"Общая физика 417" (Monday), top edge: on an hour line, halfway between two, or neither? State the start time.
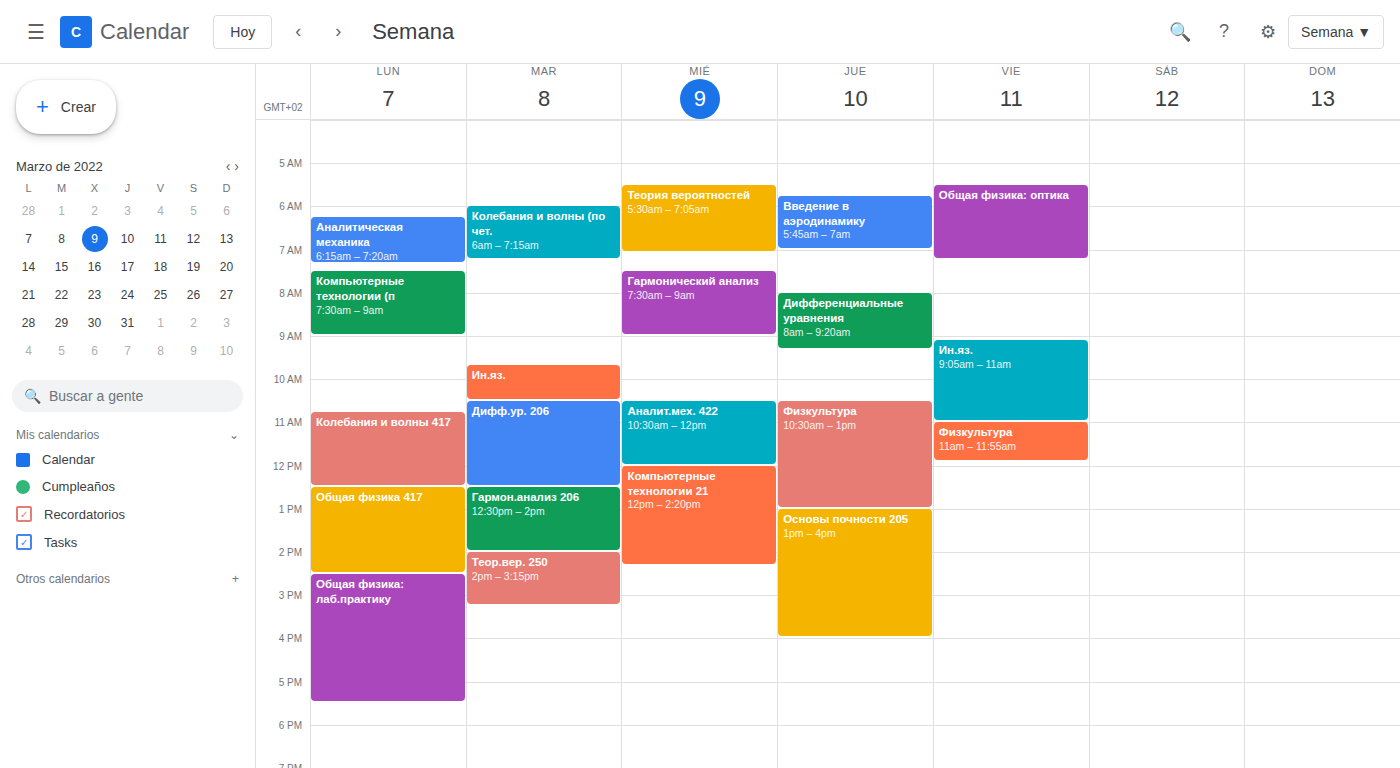
12:30 PM -- halfway between the 12 PM and 1 PM lines.